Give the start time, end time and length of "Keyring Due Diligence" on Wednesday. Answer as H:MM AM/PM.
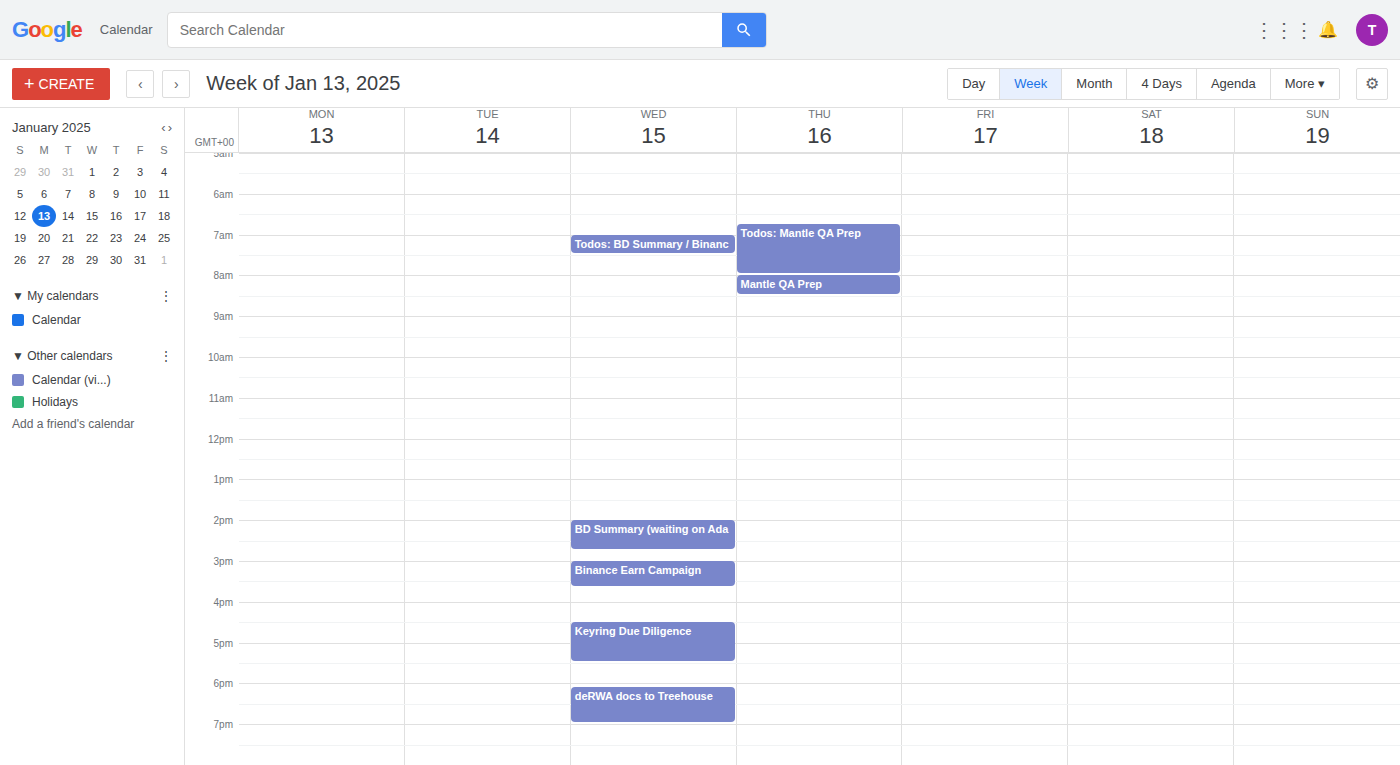
4:30 PM to 5:30 PM, 1 hour